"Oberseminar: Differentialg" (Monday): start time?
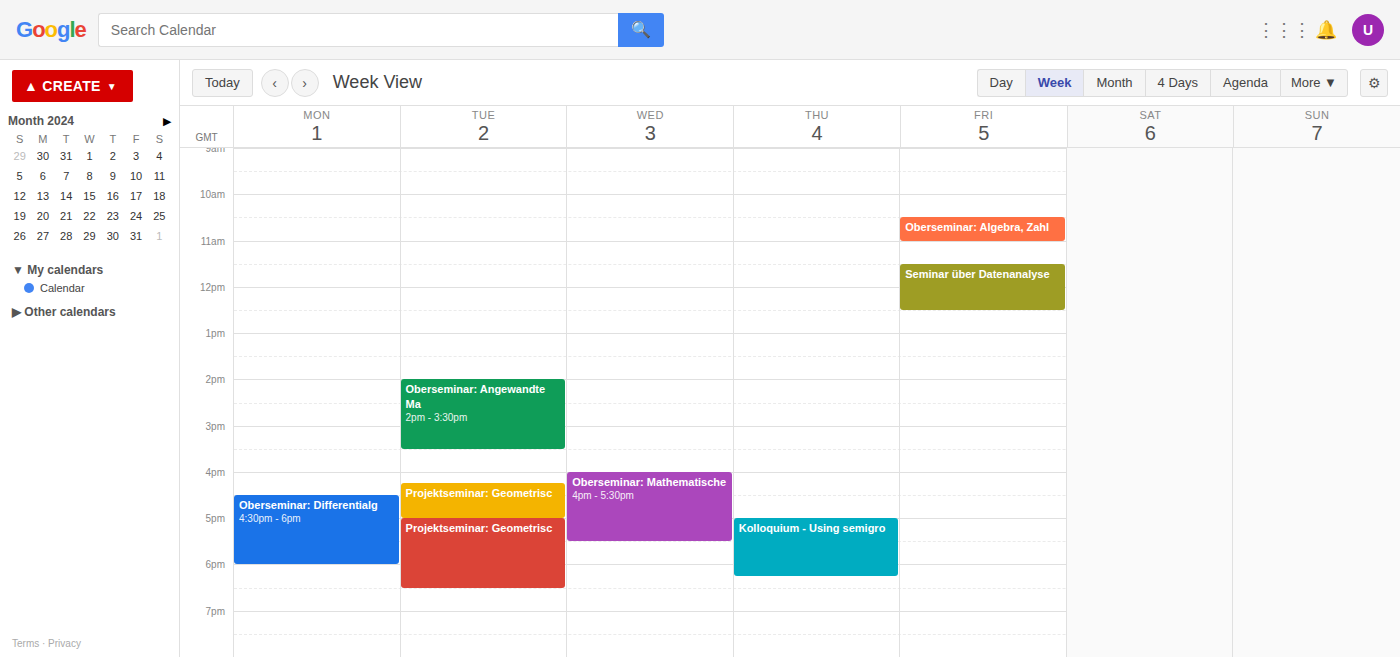
4:30 PM